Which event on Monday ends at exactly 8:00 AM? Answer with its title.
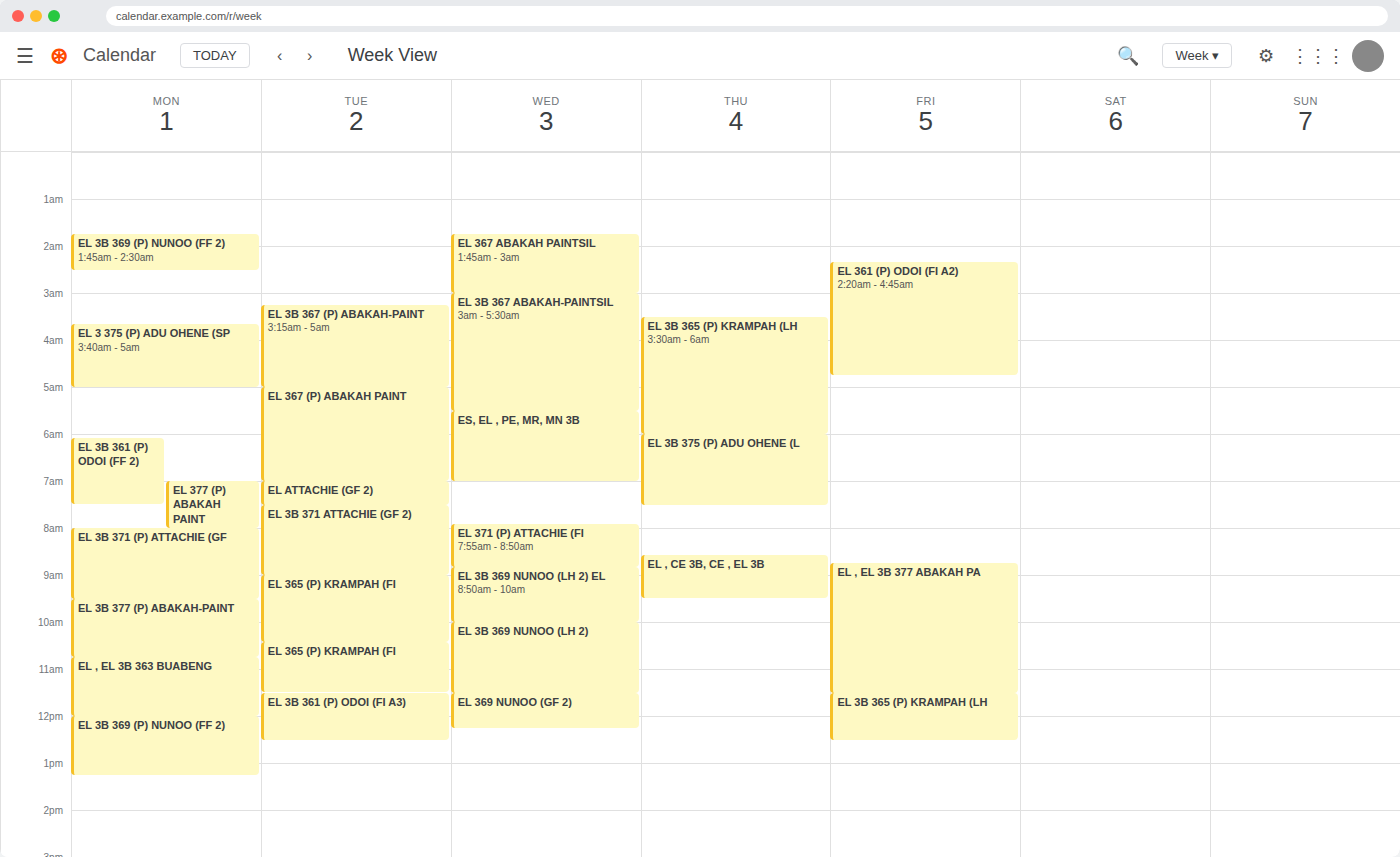
"EL 377 (P) ABAKAH PAINT"